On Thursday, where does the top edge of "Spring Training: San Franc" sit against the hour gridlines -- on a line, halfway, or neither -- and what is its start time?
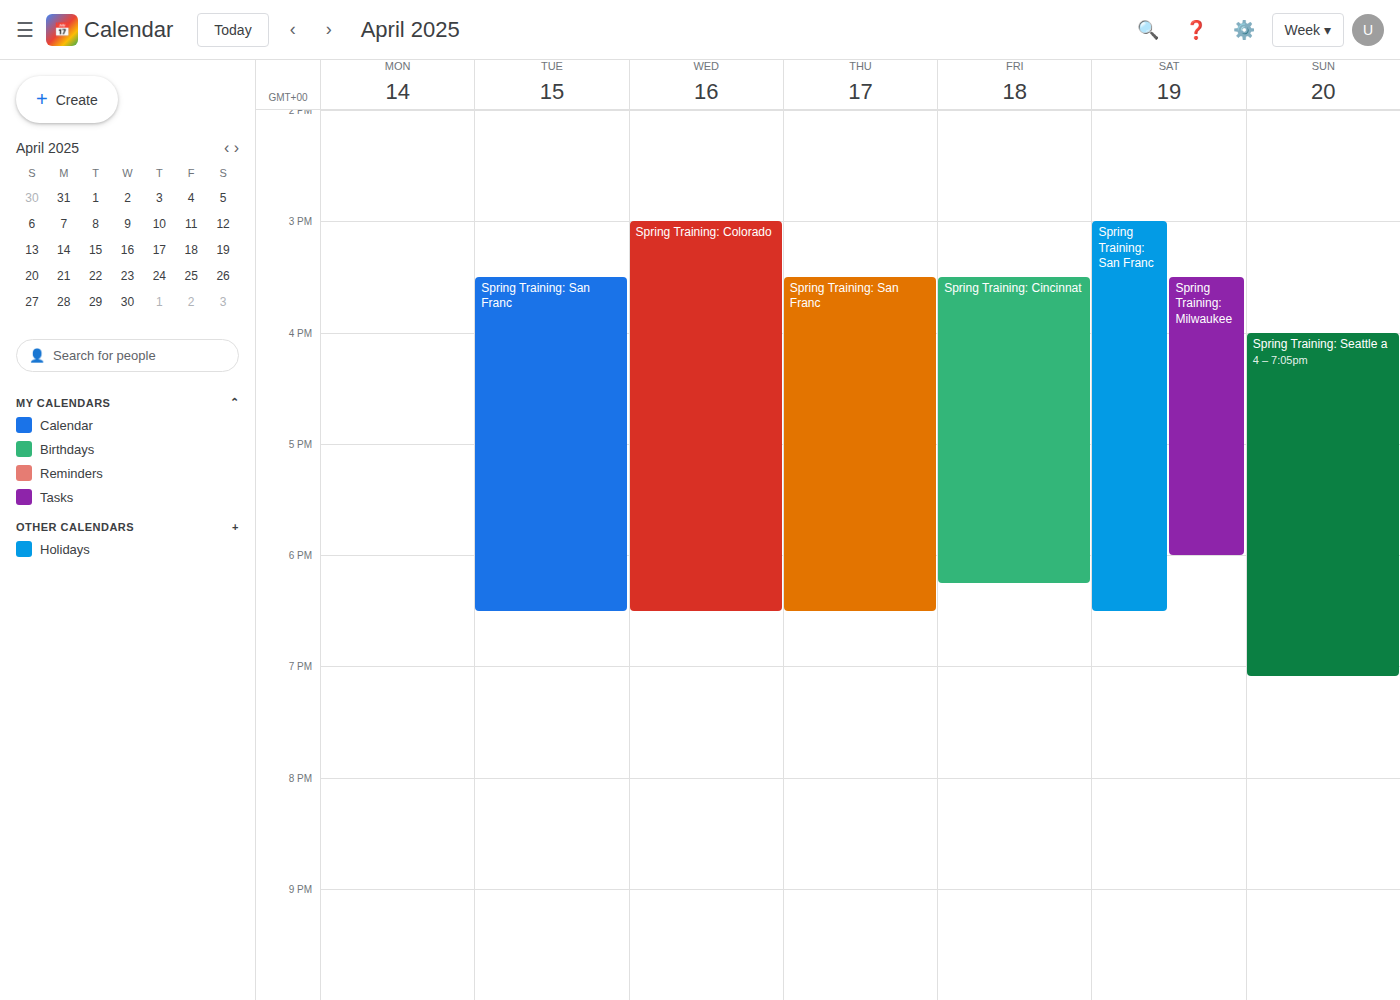
3:30 PM -- halfway between the 3 PM and 4 PM lines.